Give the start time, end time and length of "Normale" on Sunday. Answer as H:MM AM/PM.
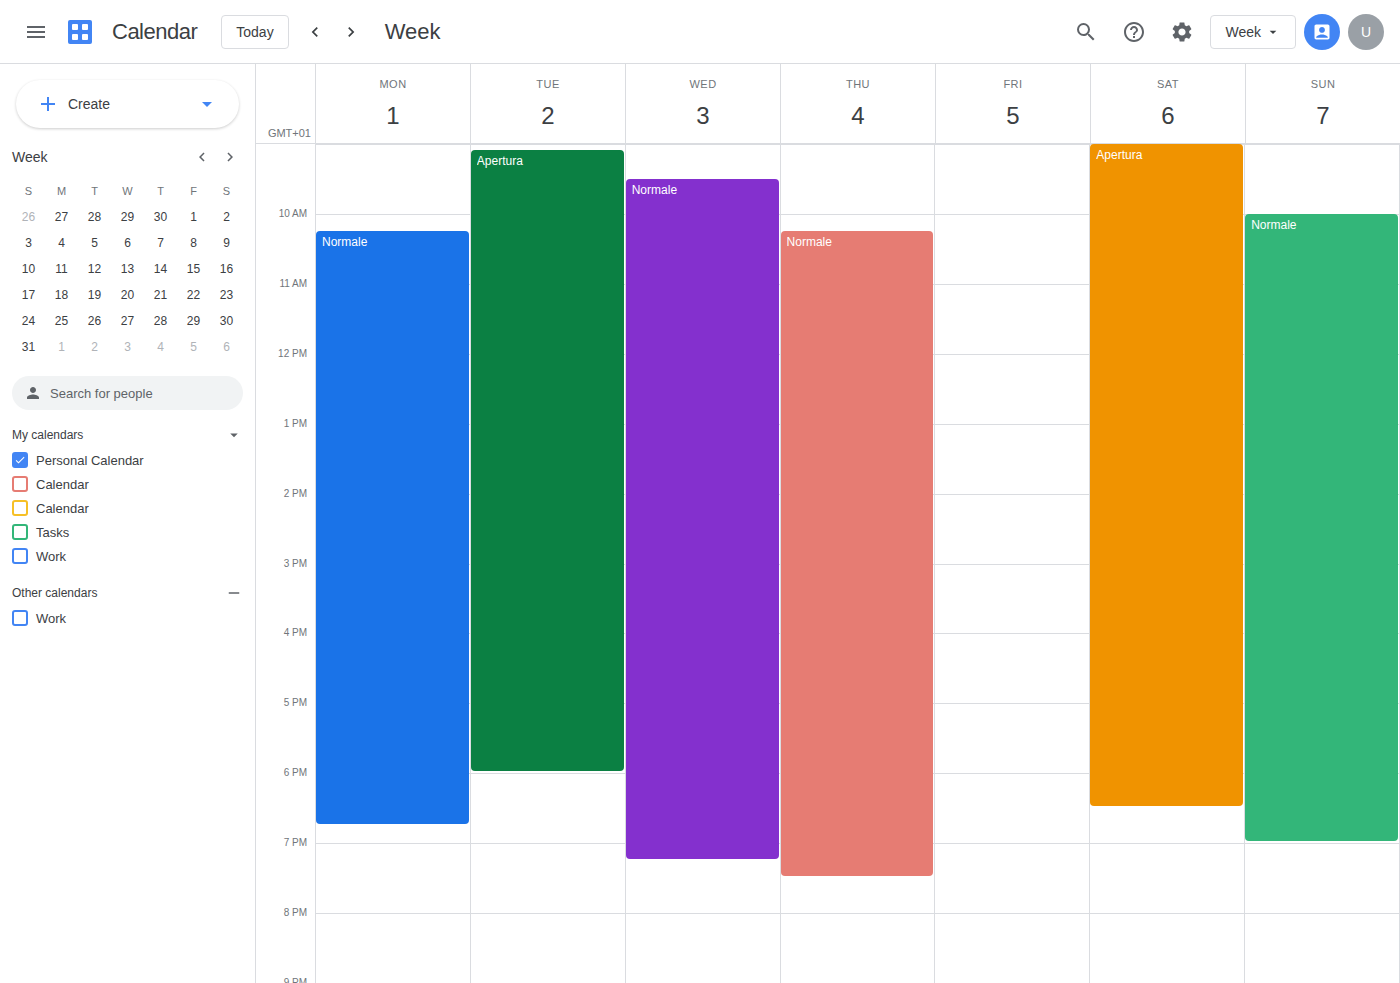
10:00 AM to 7:00 PM, 9 hours